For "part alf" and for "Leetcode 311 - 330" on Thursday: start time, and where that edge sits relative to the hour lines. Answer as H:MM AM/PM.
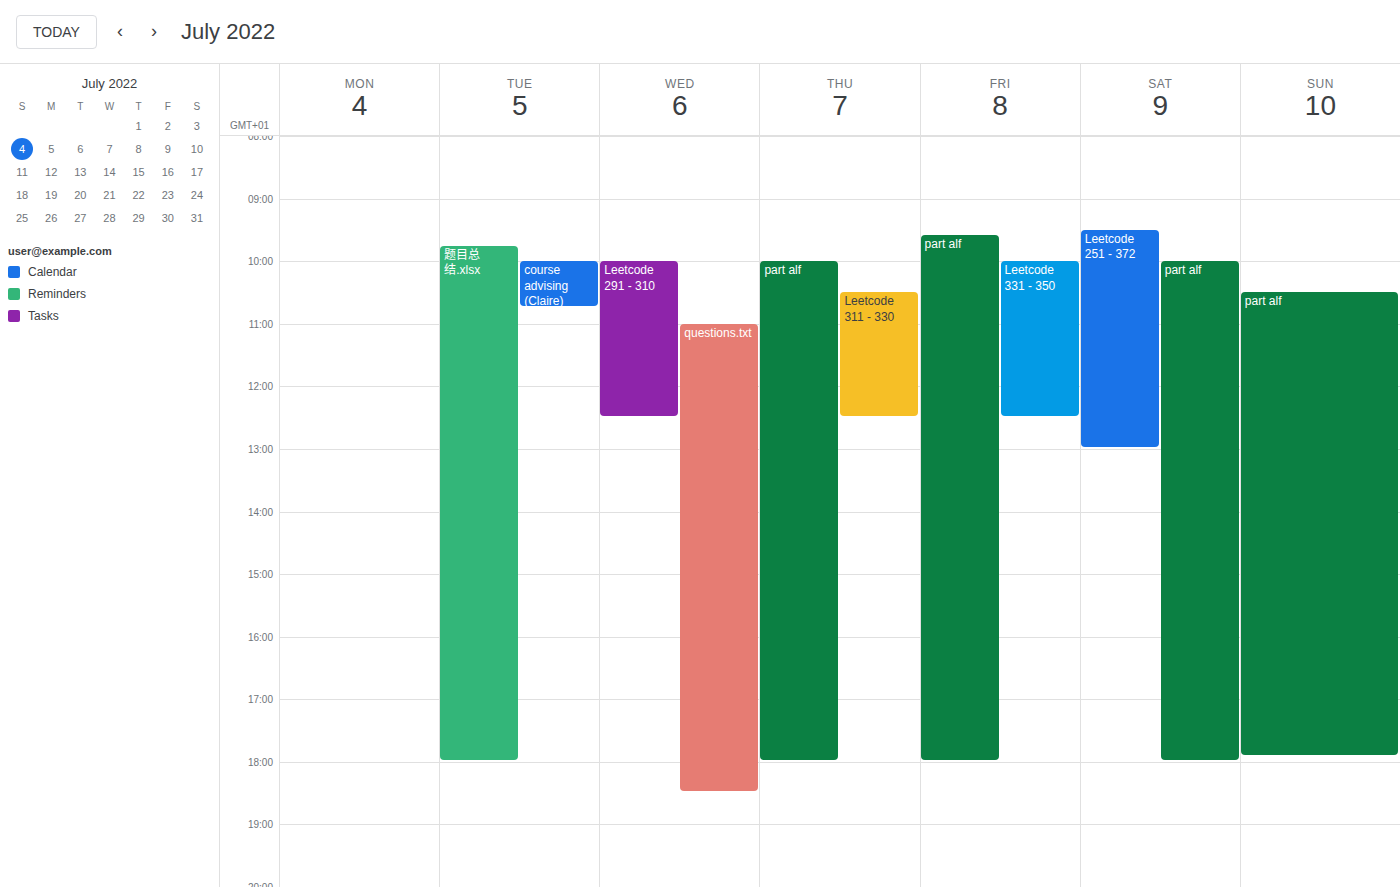
"part alf": 10:00 AM, exactly on the 10 AM line. "Leetcode 311 - 330": 10:30 AM, halfway between the 10 AM and 11 AM lines.